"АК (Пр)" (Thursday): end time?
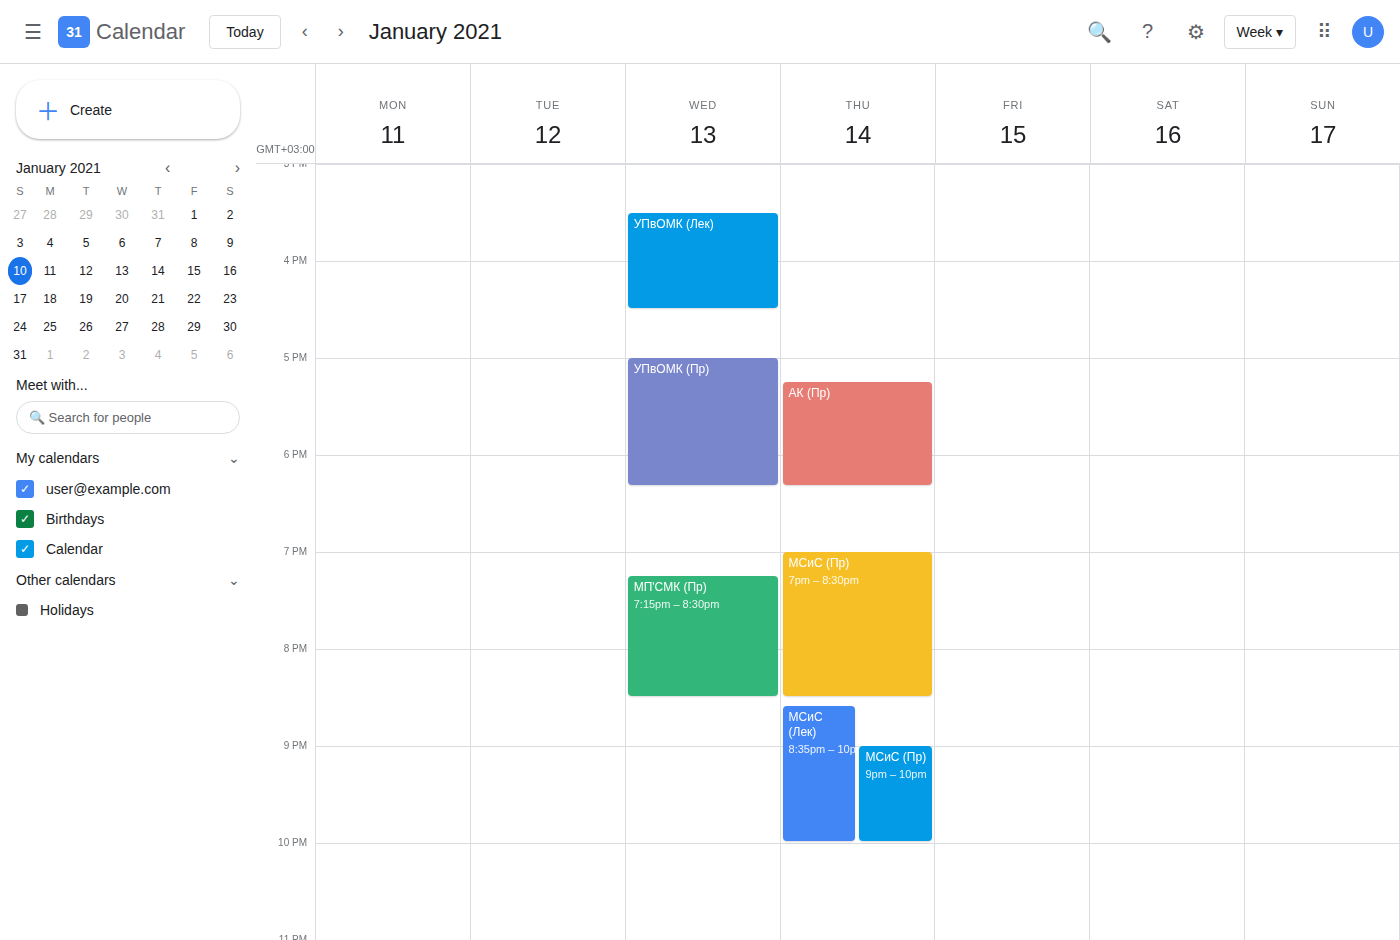
6:20 PM